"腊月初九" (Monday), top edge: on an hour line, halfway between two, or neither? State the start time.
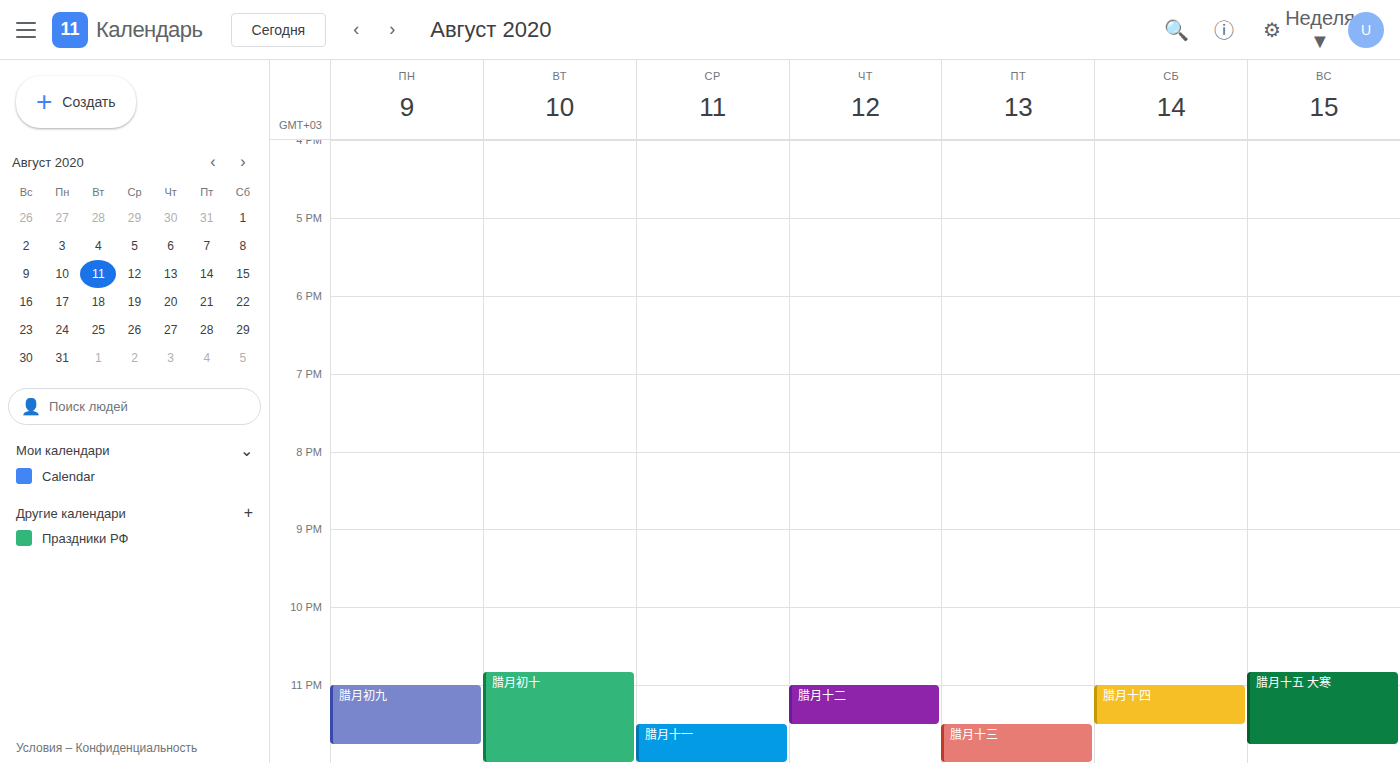
11:00 PM -- exactly on the 11 PM line.